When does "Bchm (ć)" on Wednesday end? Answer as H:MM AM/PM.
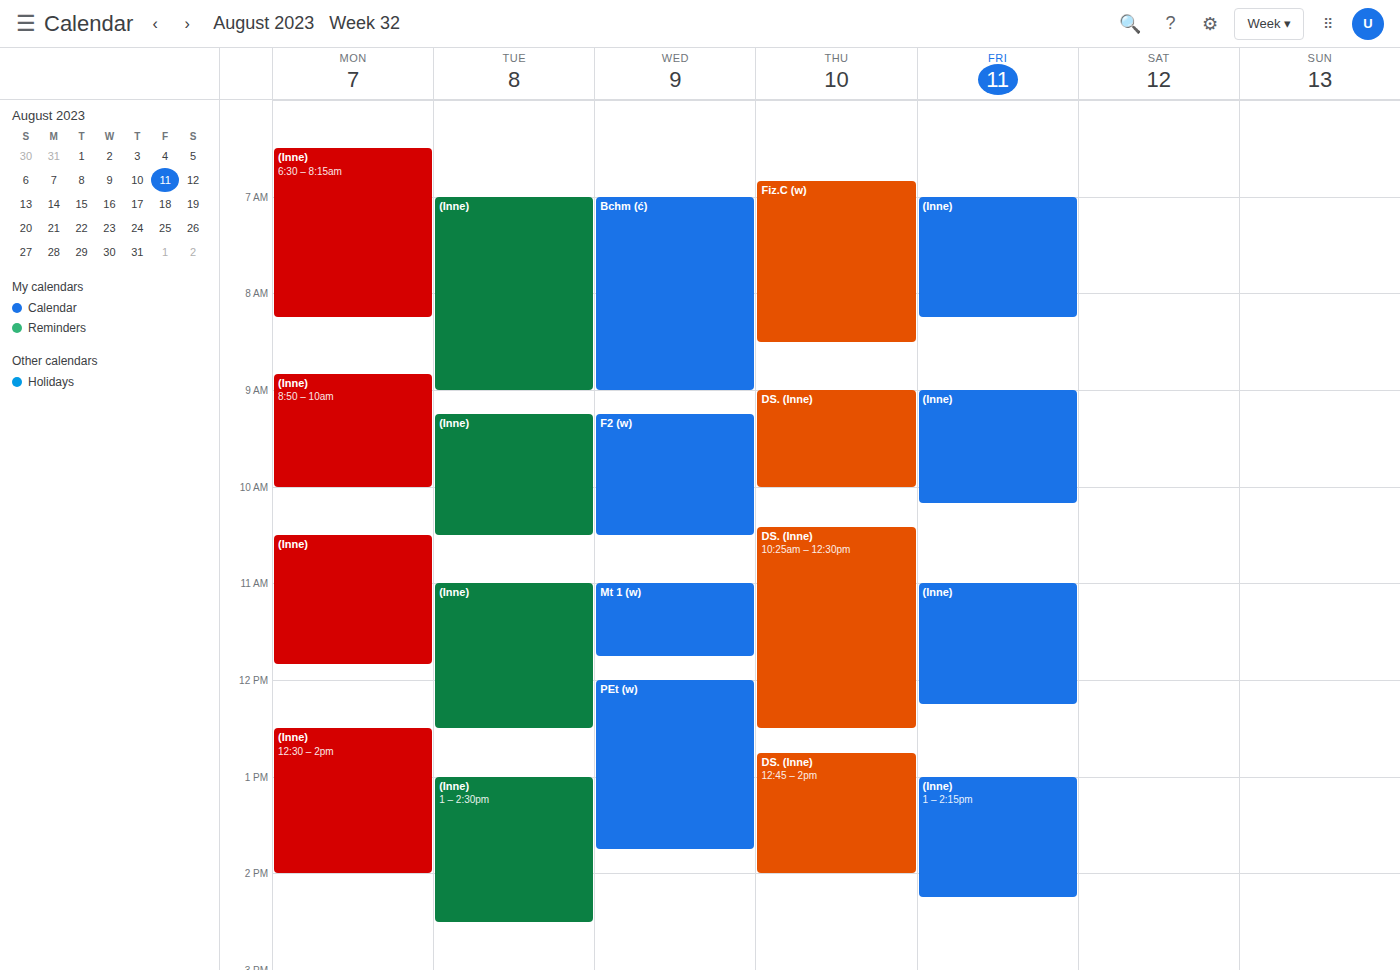
9:00 AM